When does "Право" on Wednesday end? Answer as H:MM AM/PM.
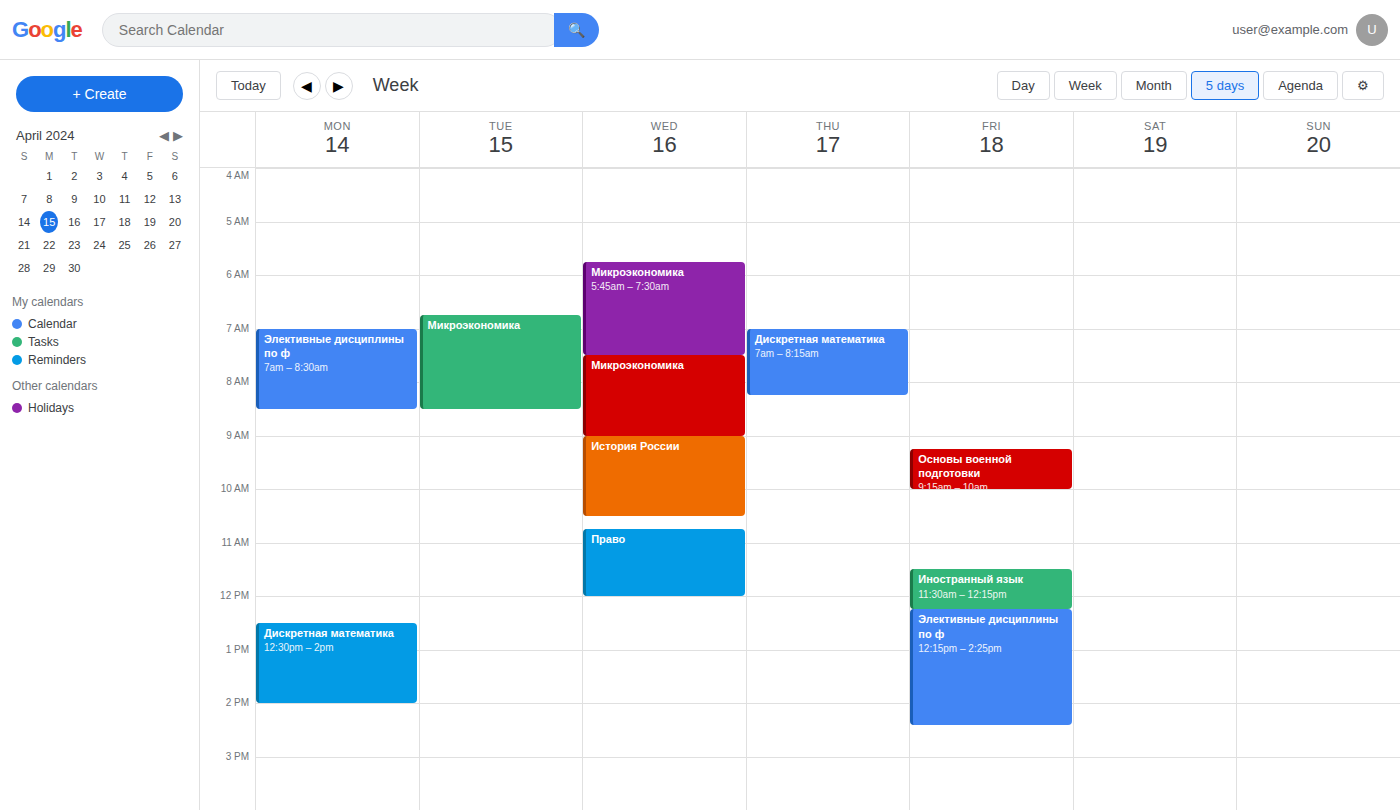
12:00 PM